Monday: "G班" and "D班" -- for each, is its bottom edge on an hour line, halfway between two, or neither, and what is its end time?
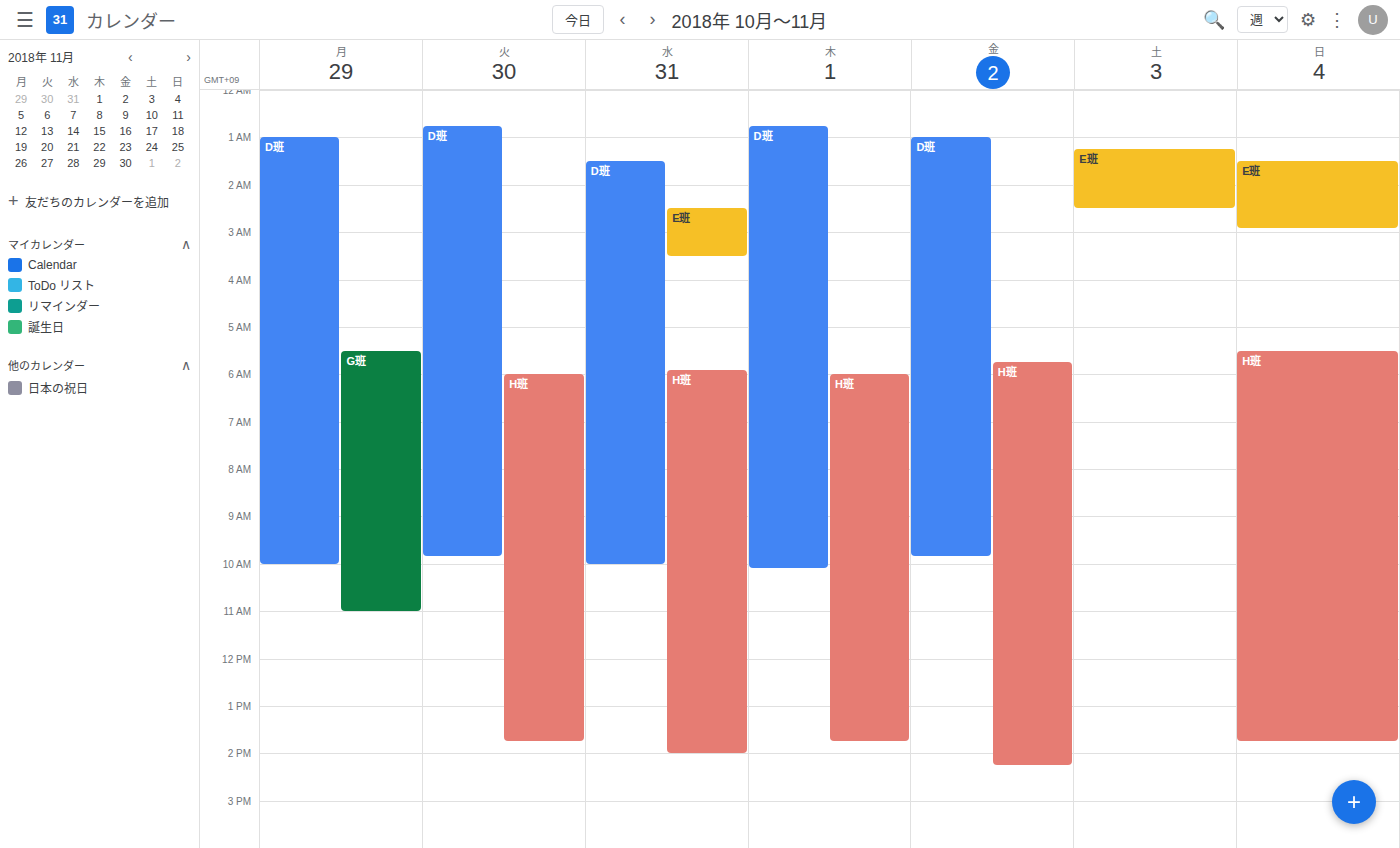
"G班": 11:00 AM, exactly on the 11 AM line. "D班": 10:00 AM, exactly on the 10 AM line.